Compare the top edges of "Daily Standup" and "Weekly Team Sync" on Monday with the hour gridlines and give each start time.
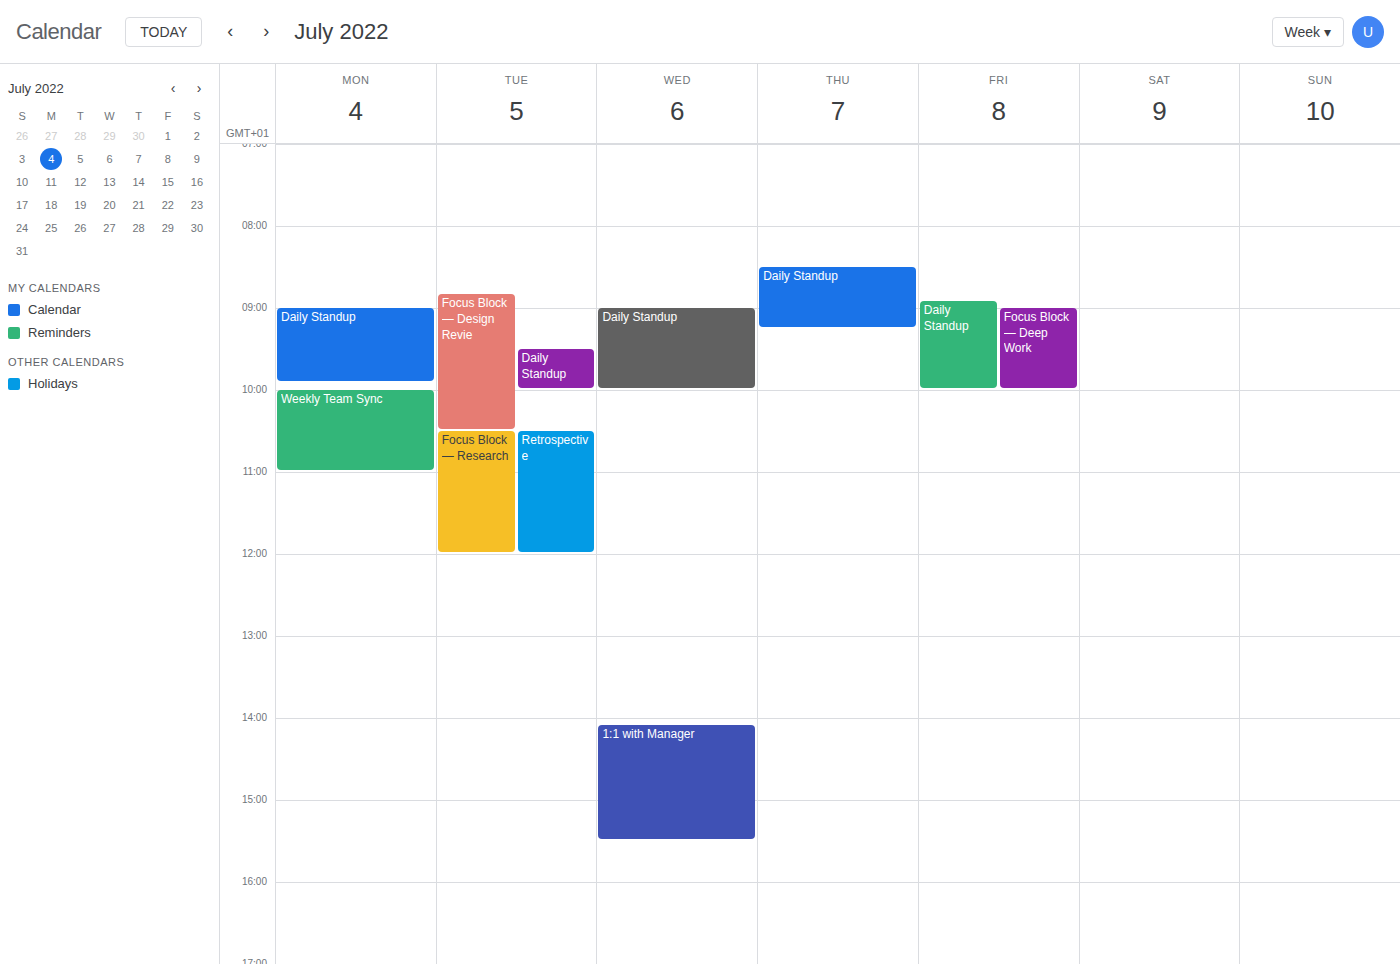
"Daily Standup": 09:00, exactly on the 09:00 line. "Weekly Team Sync": 10:00, exactly on the 10:00 line.